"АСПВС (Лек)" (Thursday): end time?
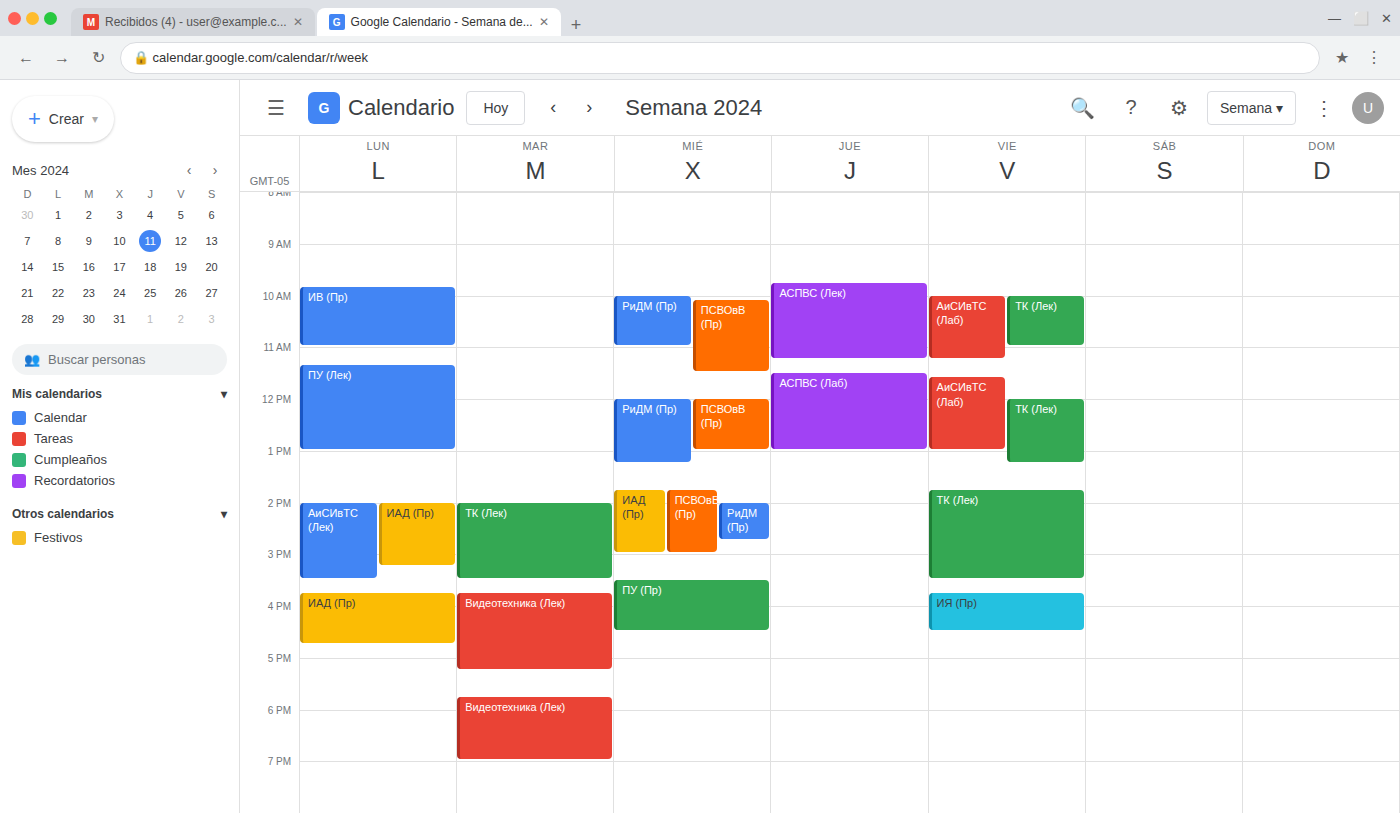
11:15